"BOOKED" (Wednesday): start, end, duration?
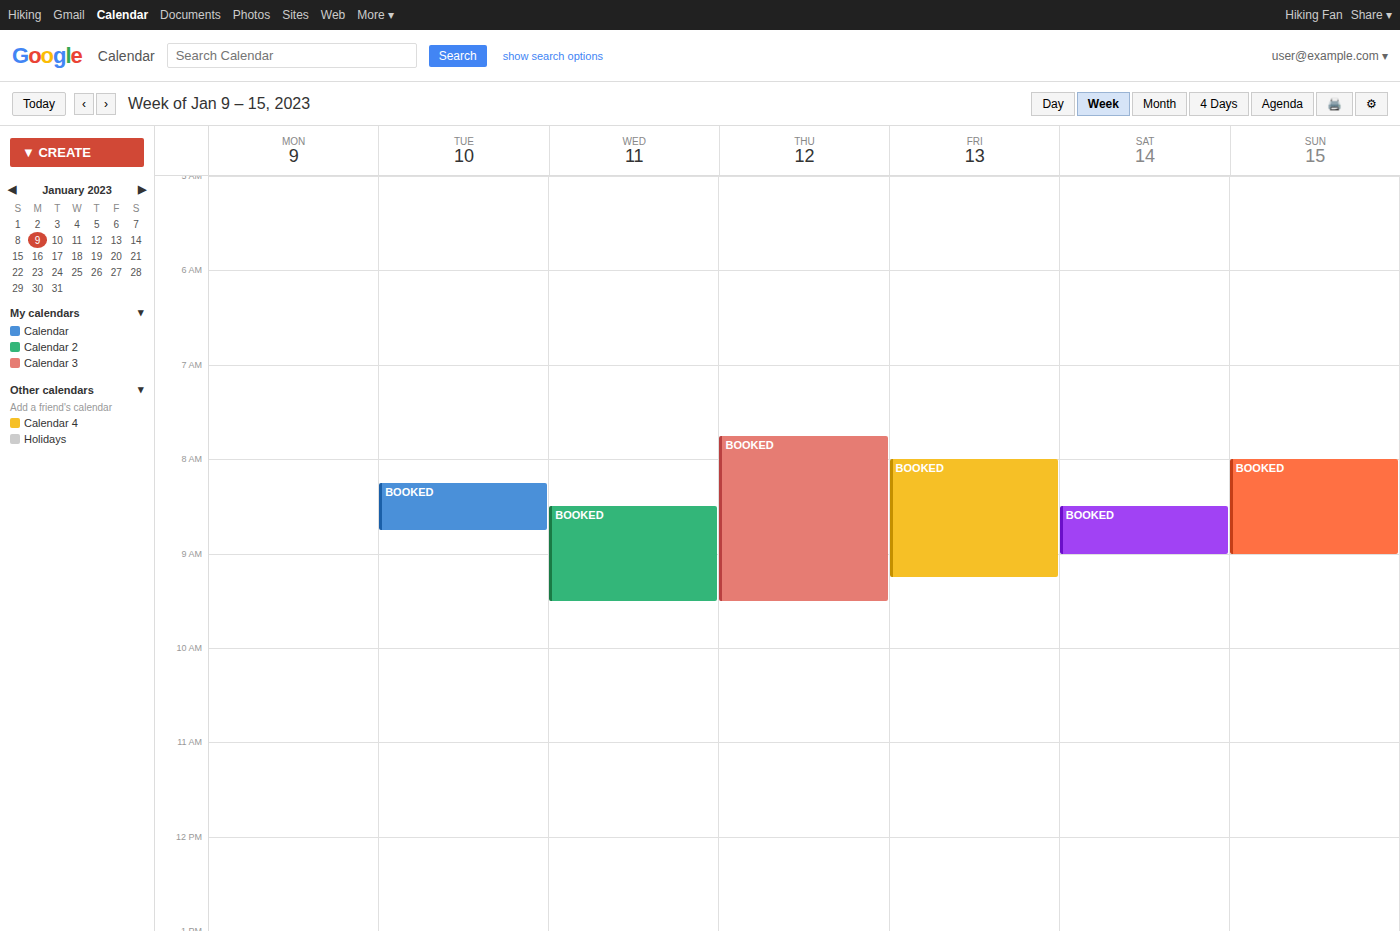
8:30 AM to 9:30 AM, 1 hour